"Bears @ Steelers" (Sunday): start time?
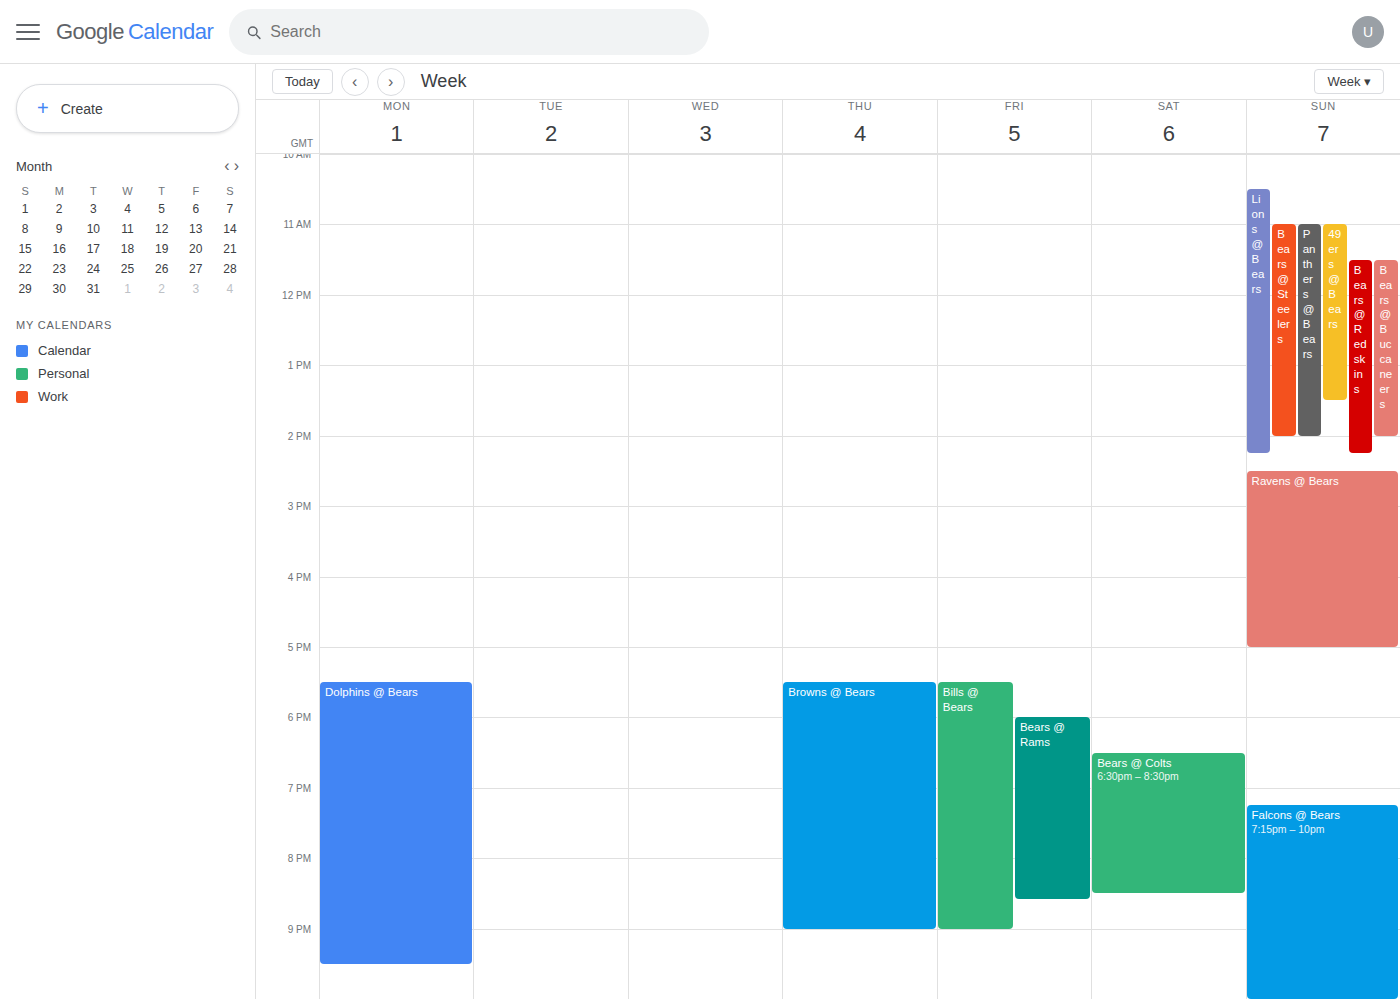
11:00 AM